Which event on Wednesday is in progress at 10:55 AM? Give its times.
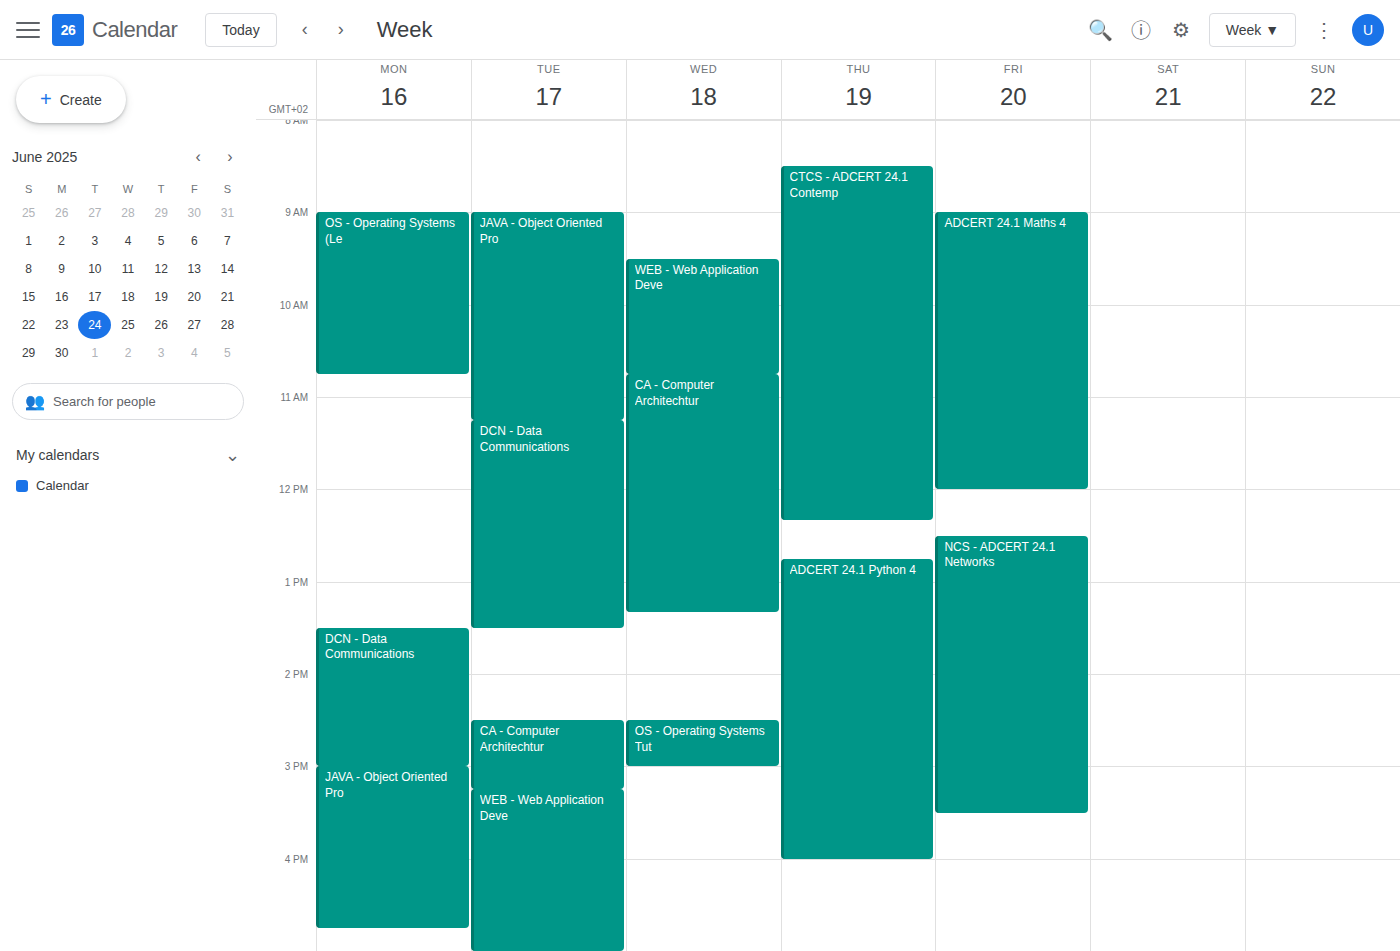
"CA - Computer Architechtur", 10:45 AM to 1:20 PM